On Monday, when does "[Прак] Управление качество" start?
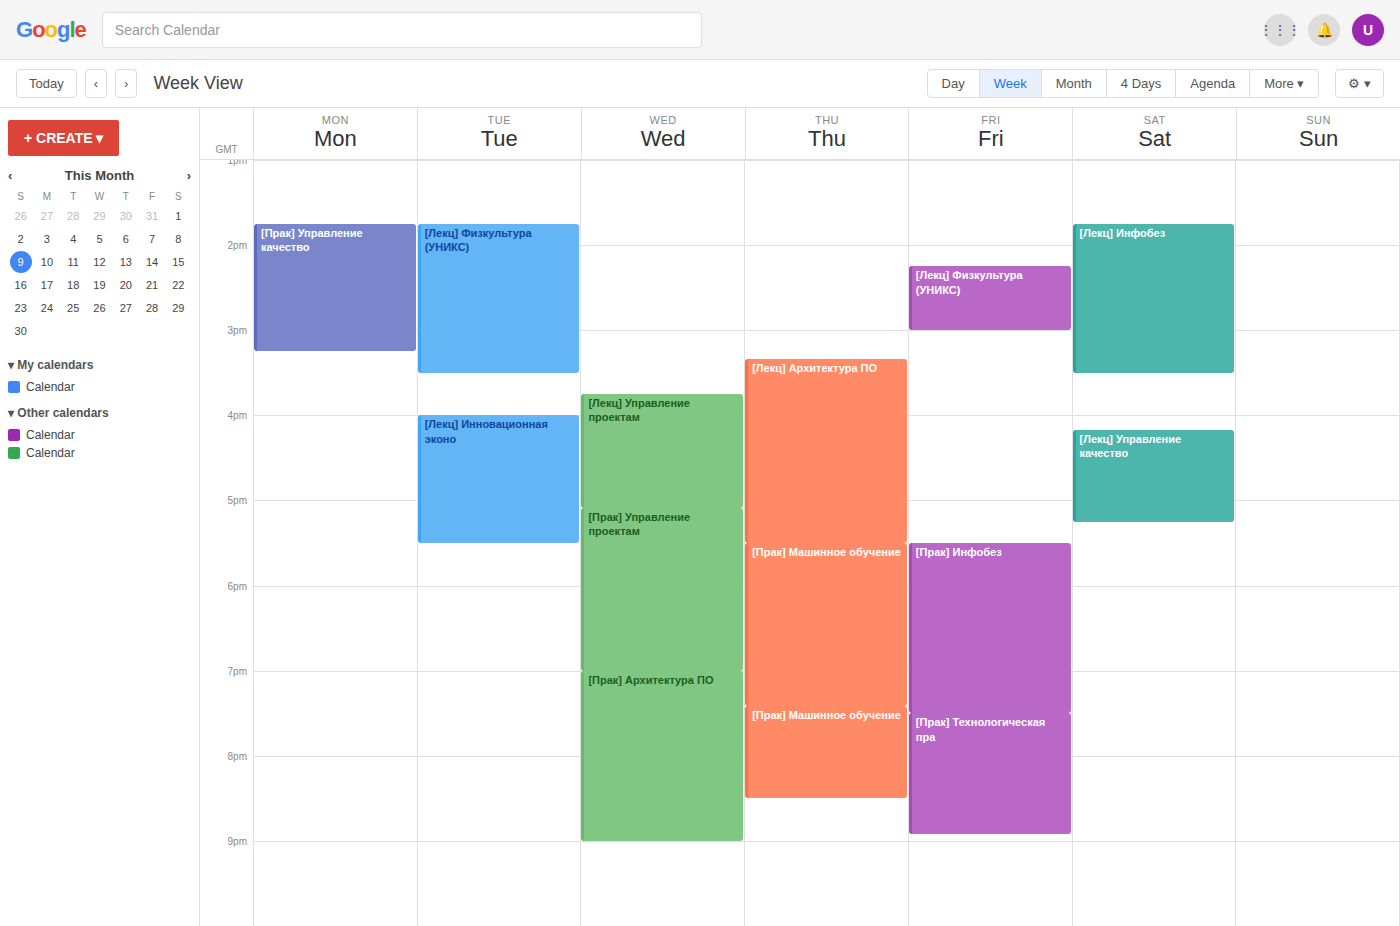
1:45 PM